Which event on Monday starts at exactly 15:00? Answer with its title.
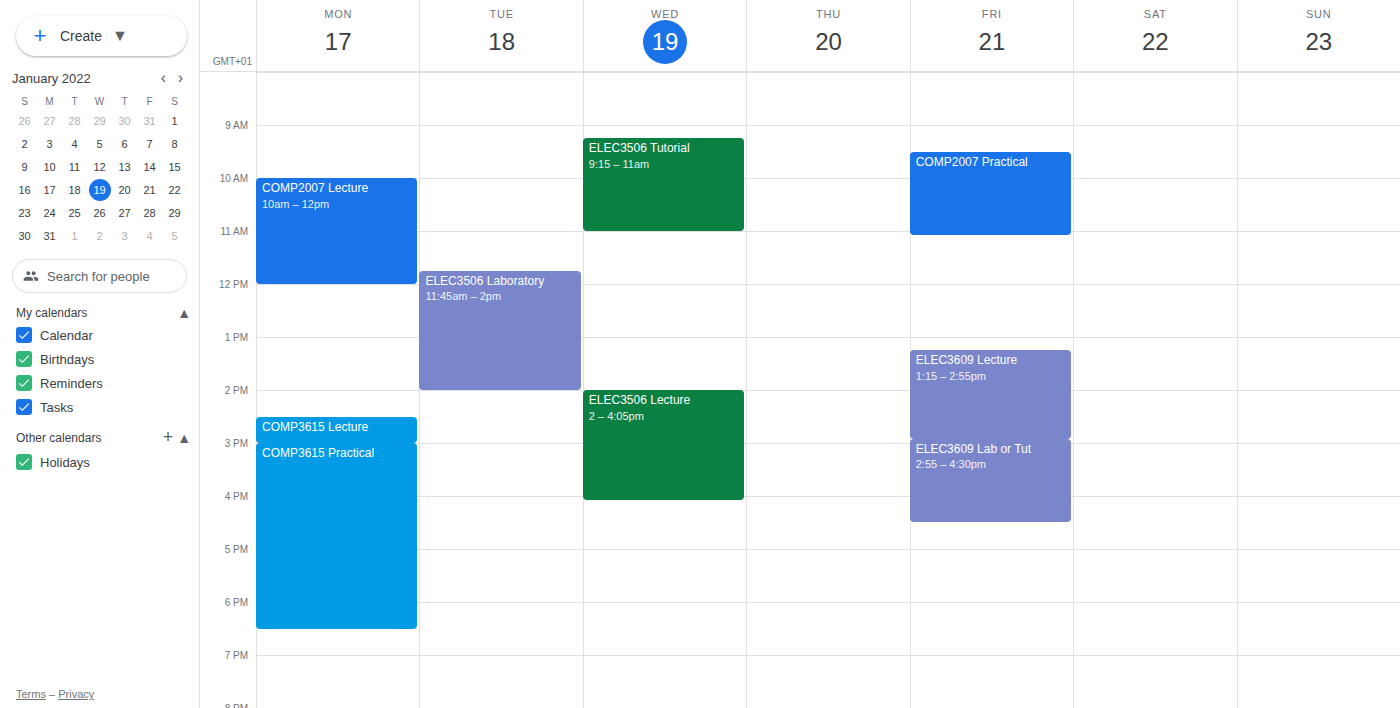
"COMP3615 Practical"